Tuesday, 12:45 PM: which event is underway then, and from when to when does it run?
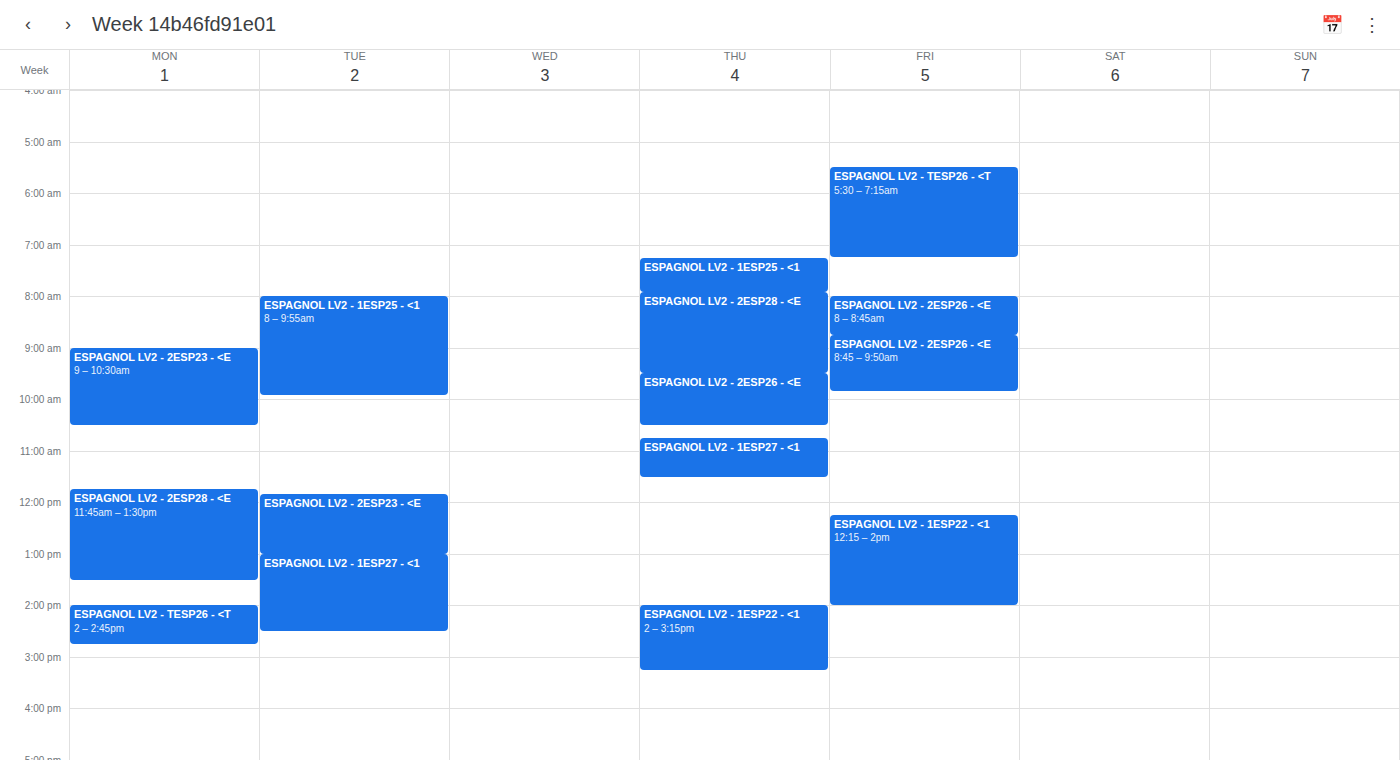
"ESPAGNOL LV2 - 2ESP23 - <E", 11:50 AM to 1:00 PM